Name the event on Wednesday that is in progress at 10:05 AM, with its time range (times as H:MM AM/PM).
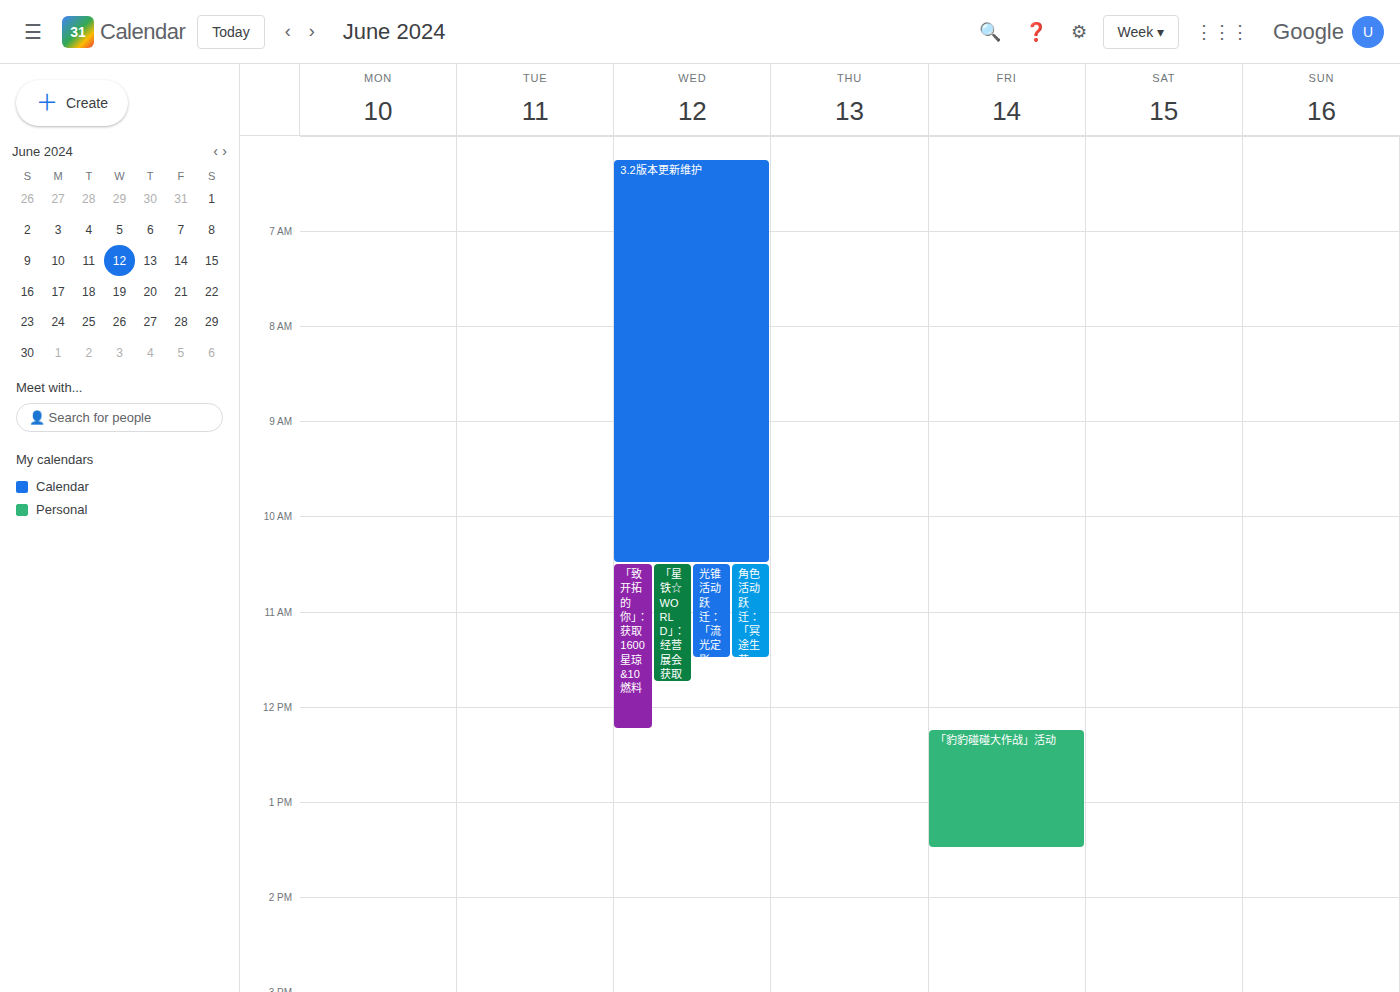
"3.2版本更新维护", 6:15 AM to 10:30 AM